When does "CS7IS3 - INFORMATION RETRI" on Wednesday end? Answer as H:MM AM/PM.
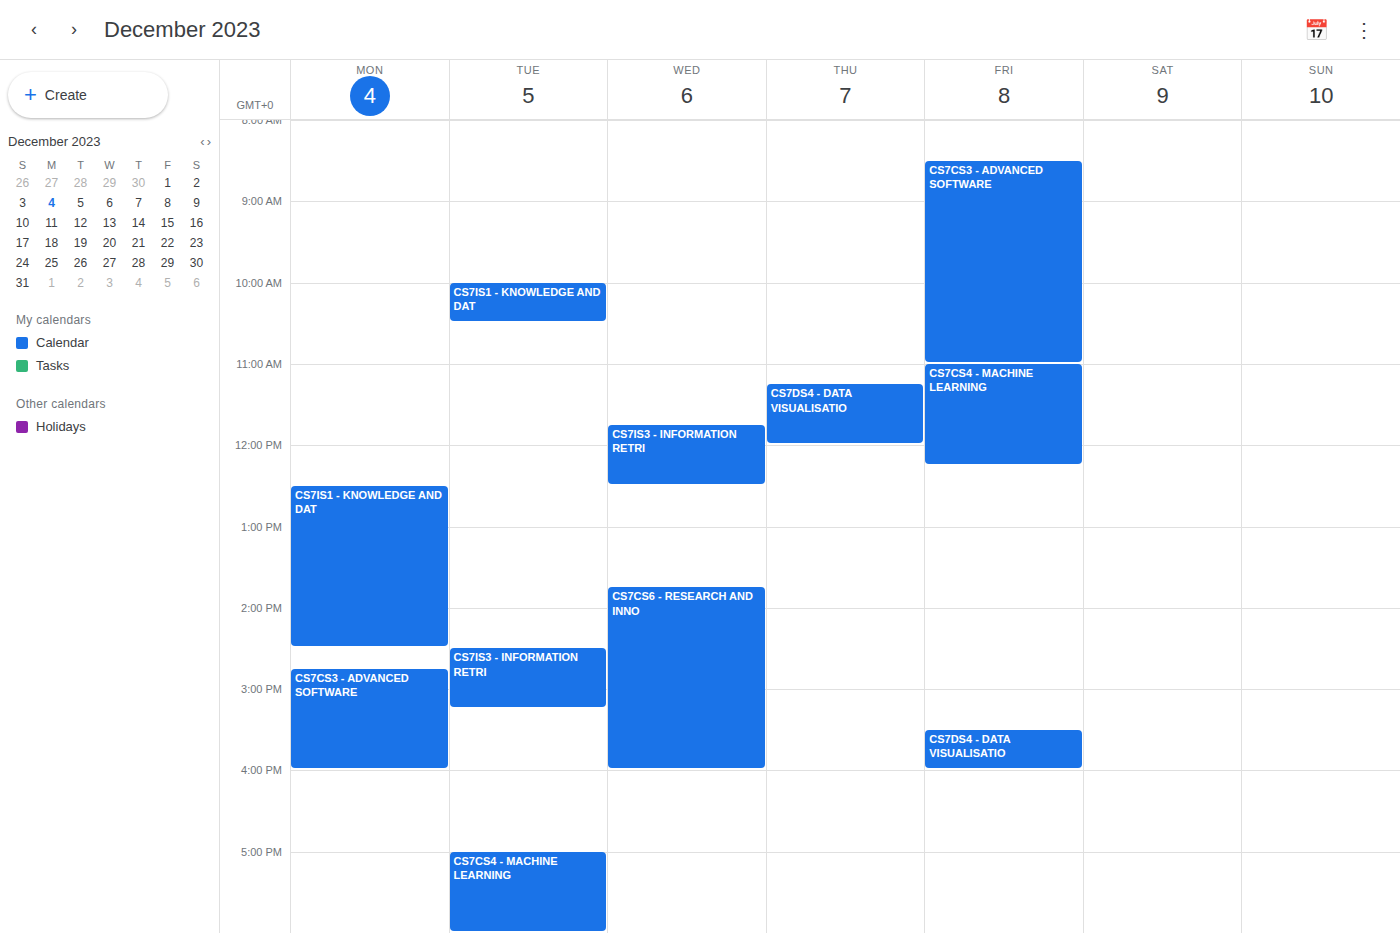
12:30 PM